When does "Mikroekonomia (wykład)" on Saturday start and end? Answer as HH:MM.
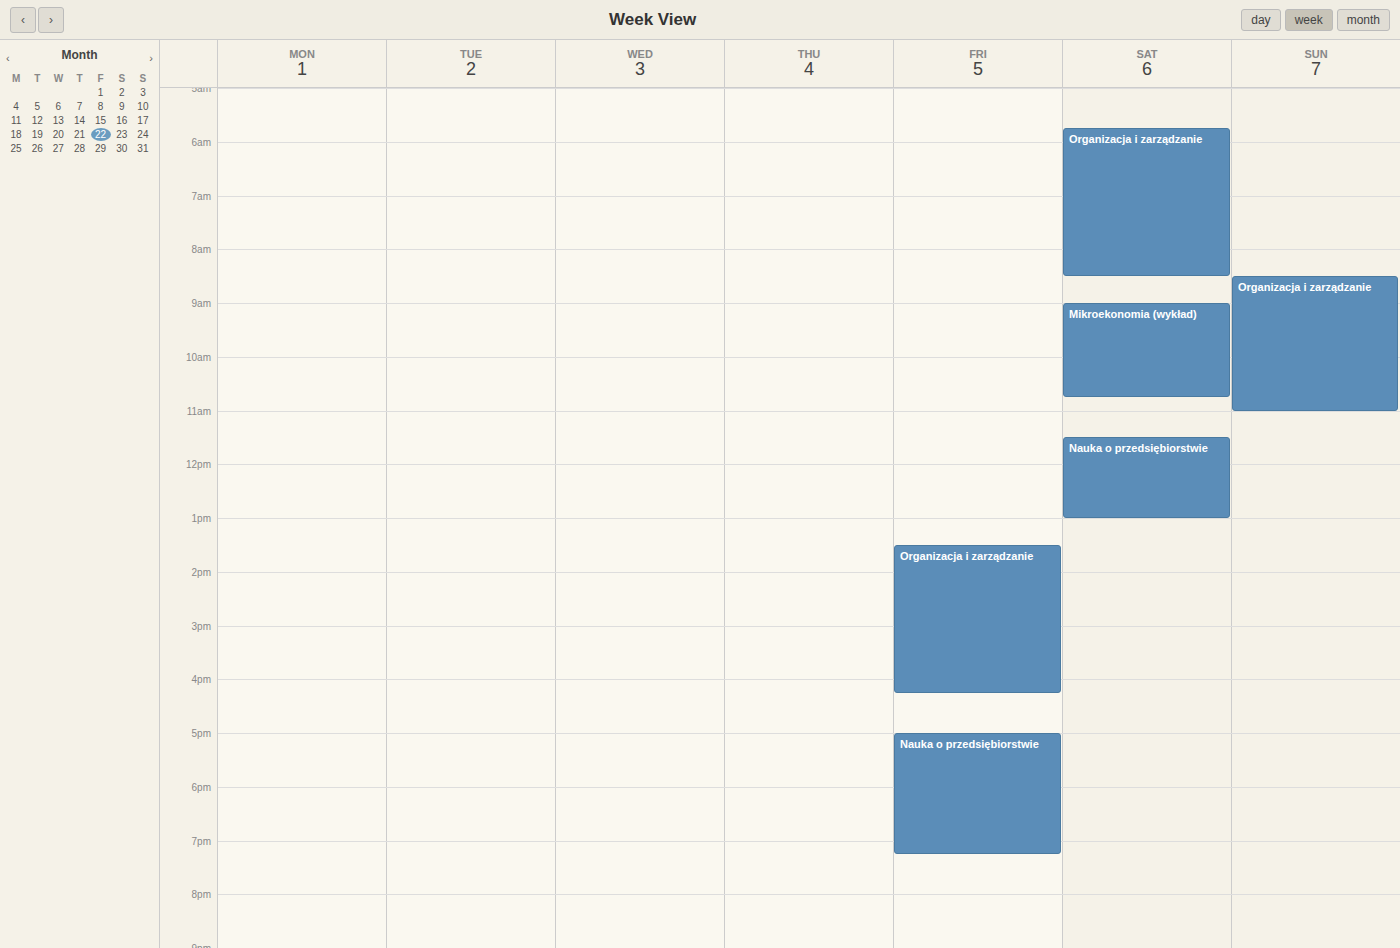
09:00 to 10:45